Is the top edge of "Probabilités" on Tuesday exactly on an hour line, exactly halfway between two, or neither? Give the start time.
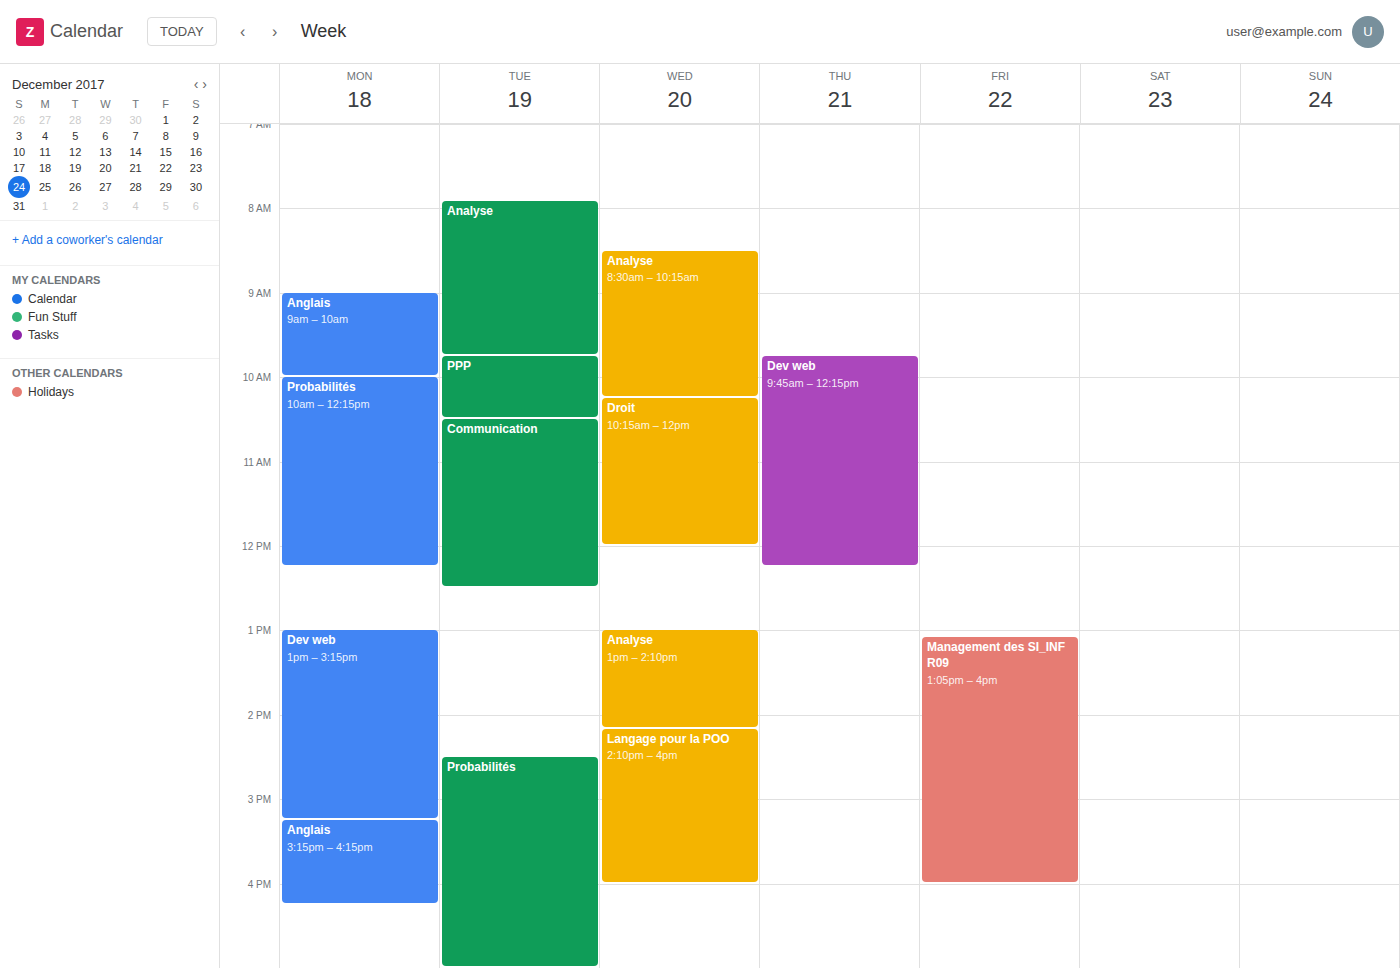
14:30 -- halfway between the 14:00 and 15:00 lines.